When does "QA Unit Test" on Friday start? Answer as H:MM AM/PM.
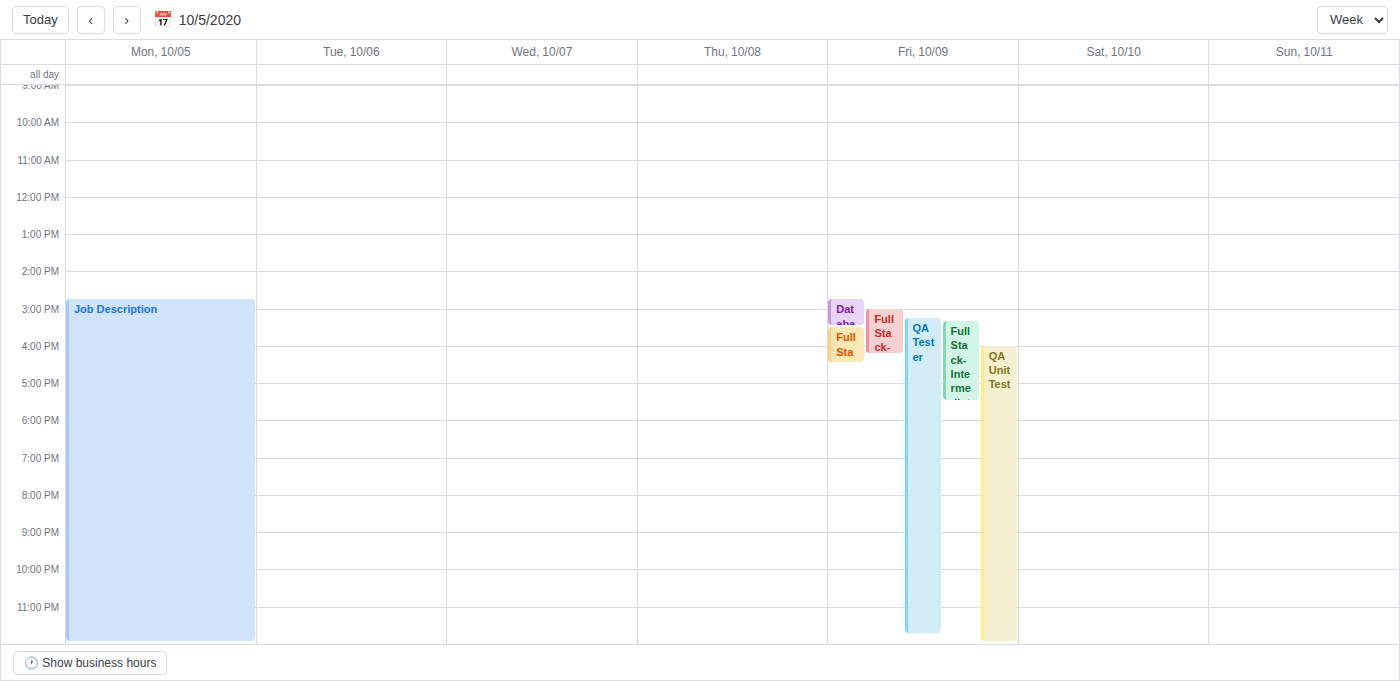
4:00 PM